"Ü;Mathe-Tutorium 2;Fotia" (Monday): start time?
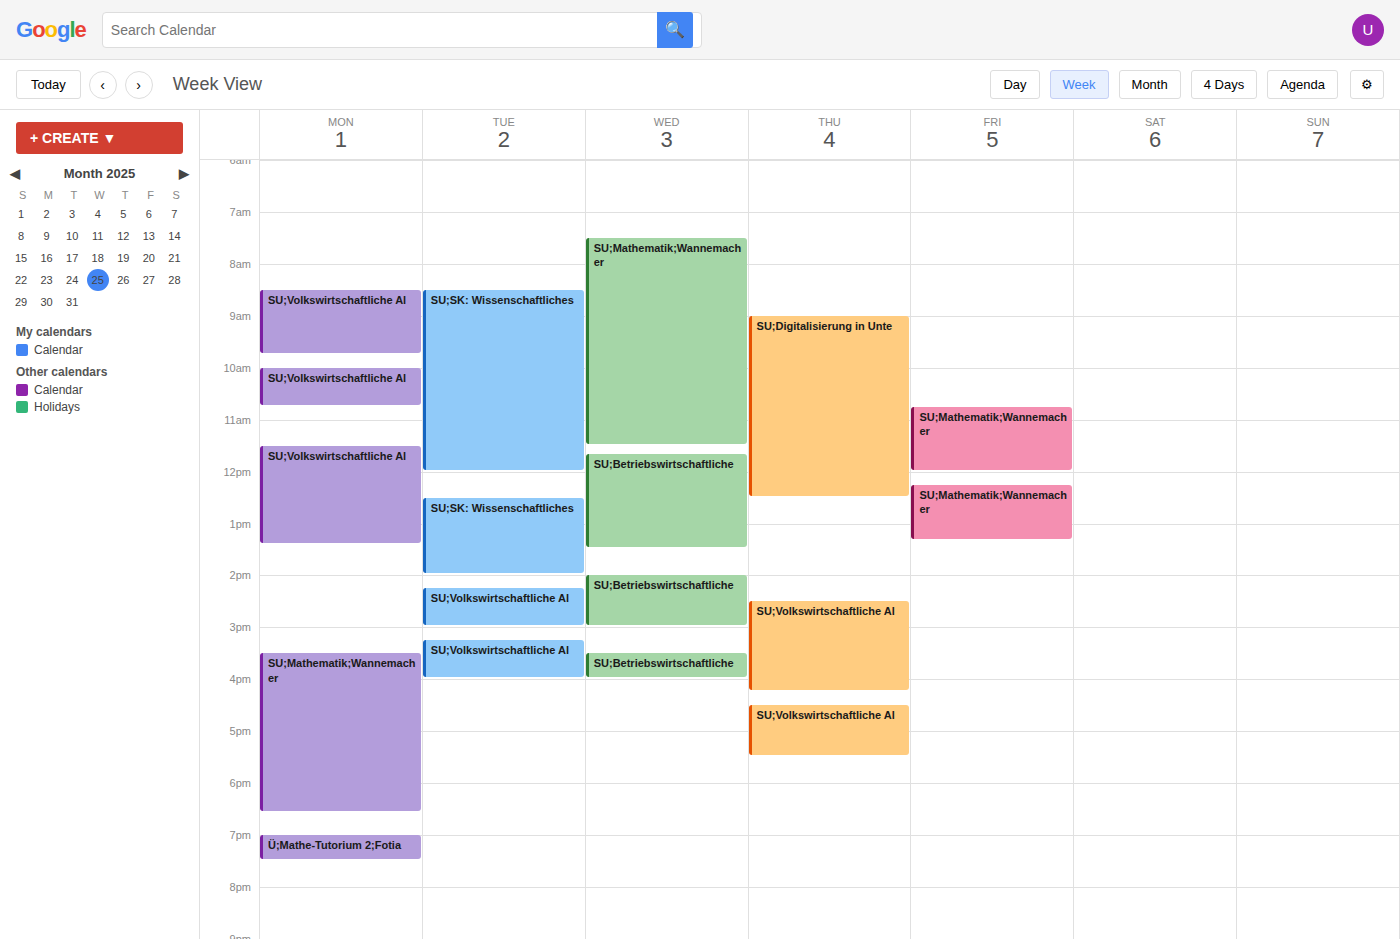
19:00